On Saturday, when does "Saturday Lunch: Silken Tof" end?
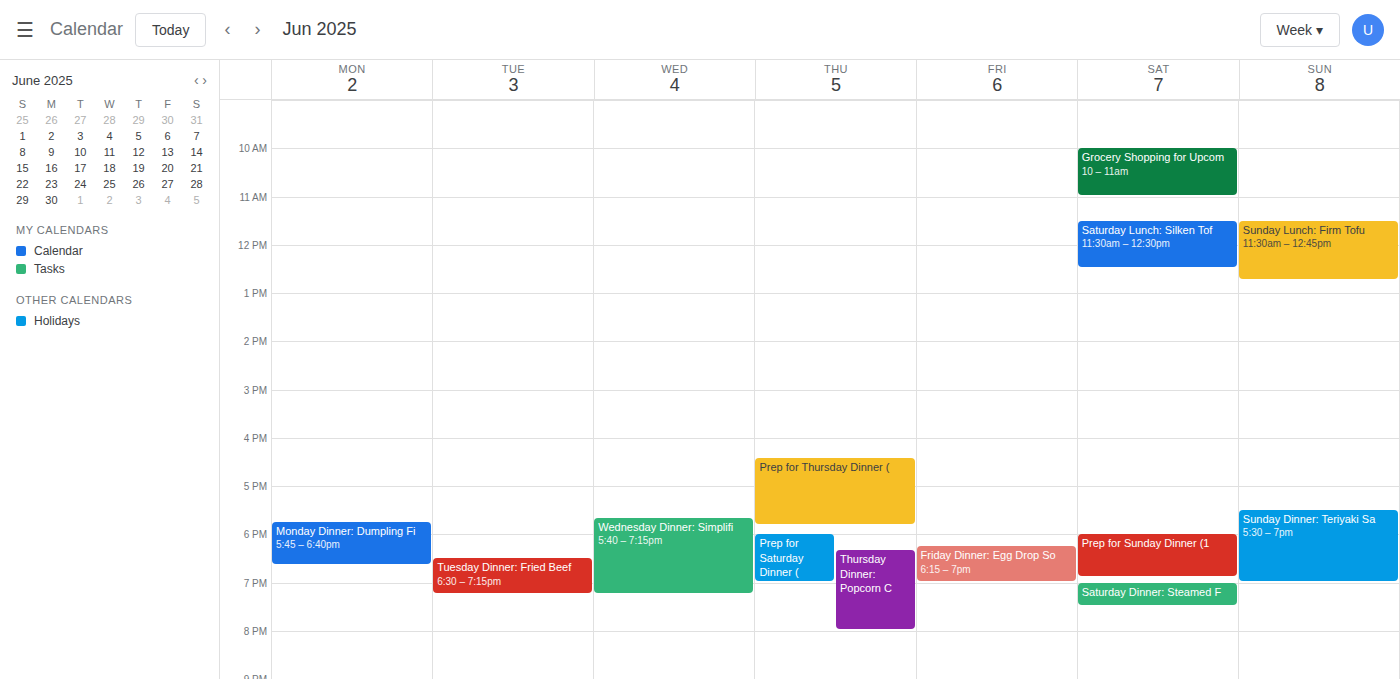
12:30 PM